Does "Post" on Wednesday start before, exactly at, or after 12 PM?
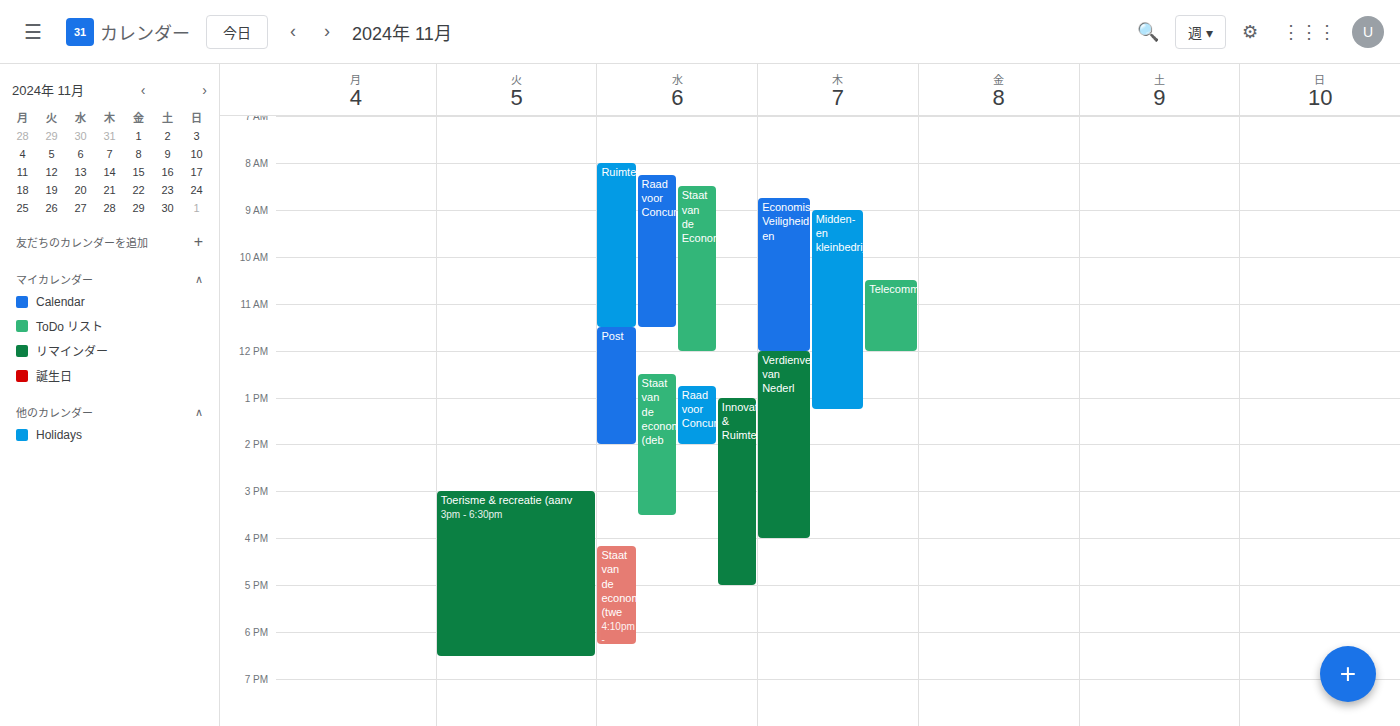
11:30 AM -- before 12 PM, 30 minutes above the 12 PM line.